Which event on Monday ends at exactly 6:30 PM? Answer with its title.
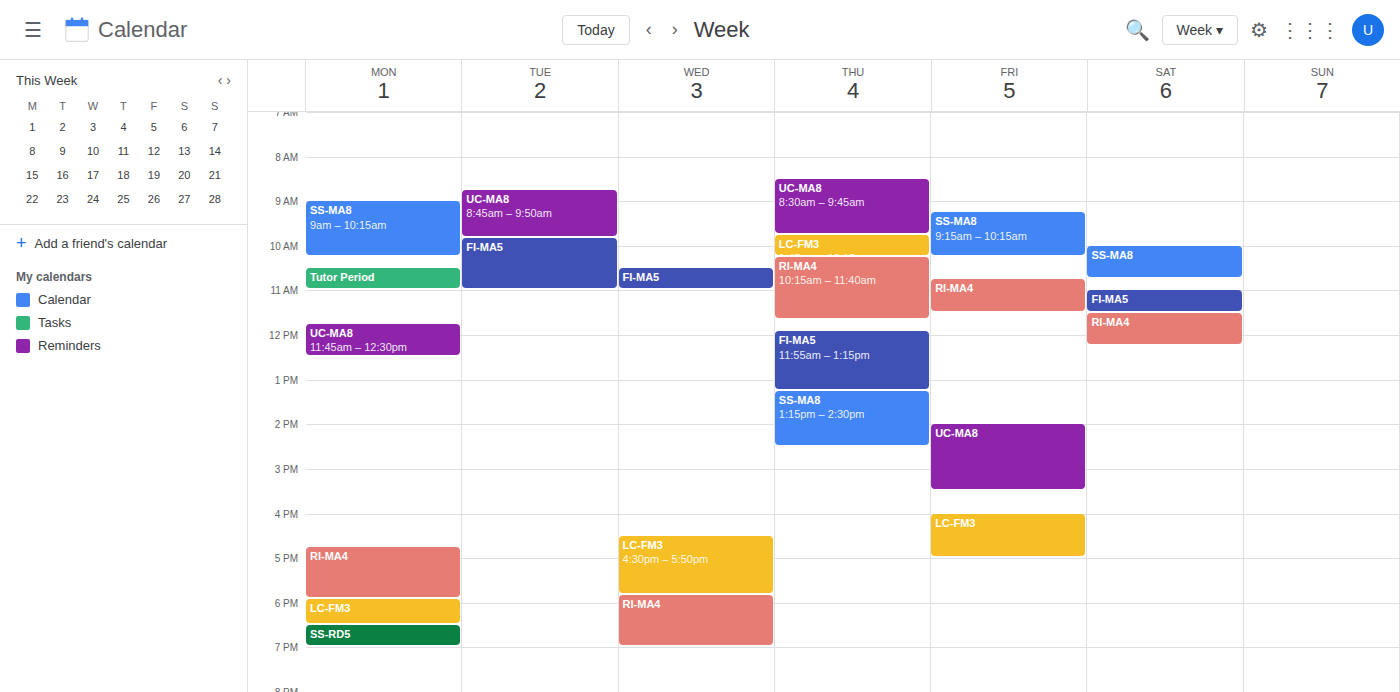
"LC-FM3"